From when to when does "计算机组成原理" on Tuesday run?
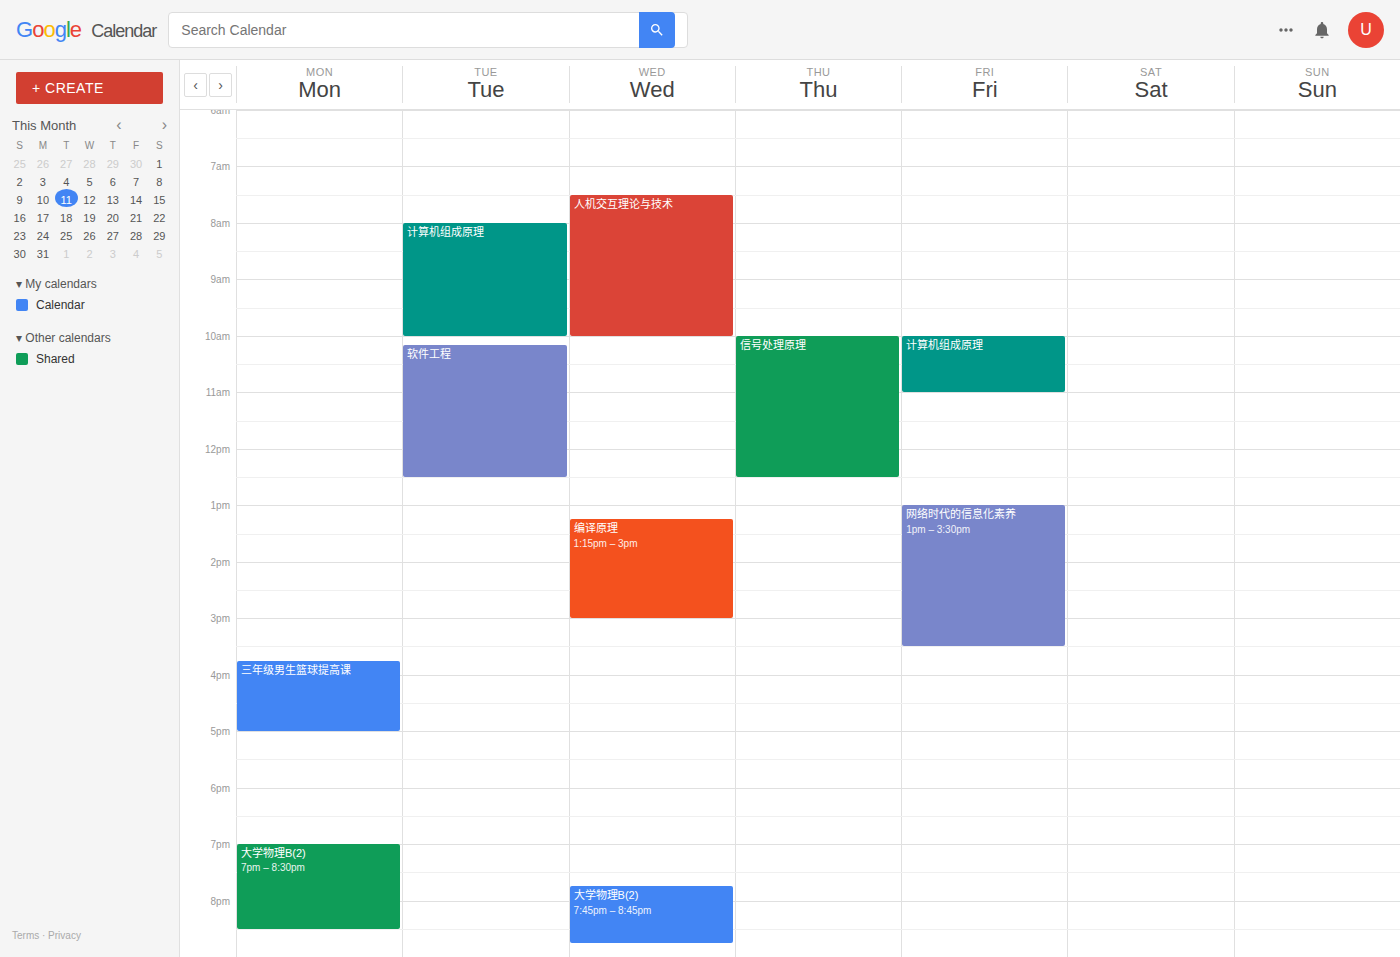
8:00 AM to 10:00 AM